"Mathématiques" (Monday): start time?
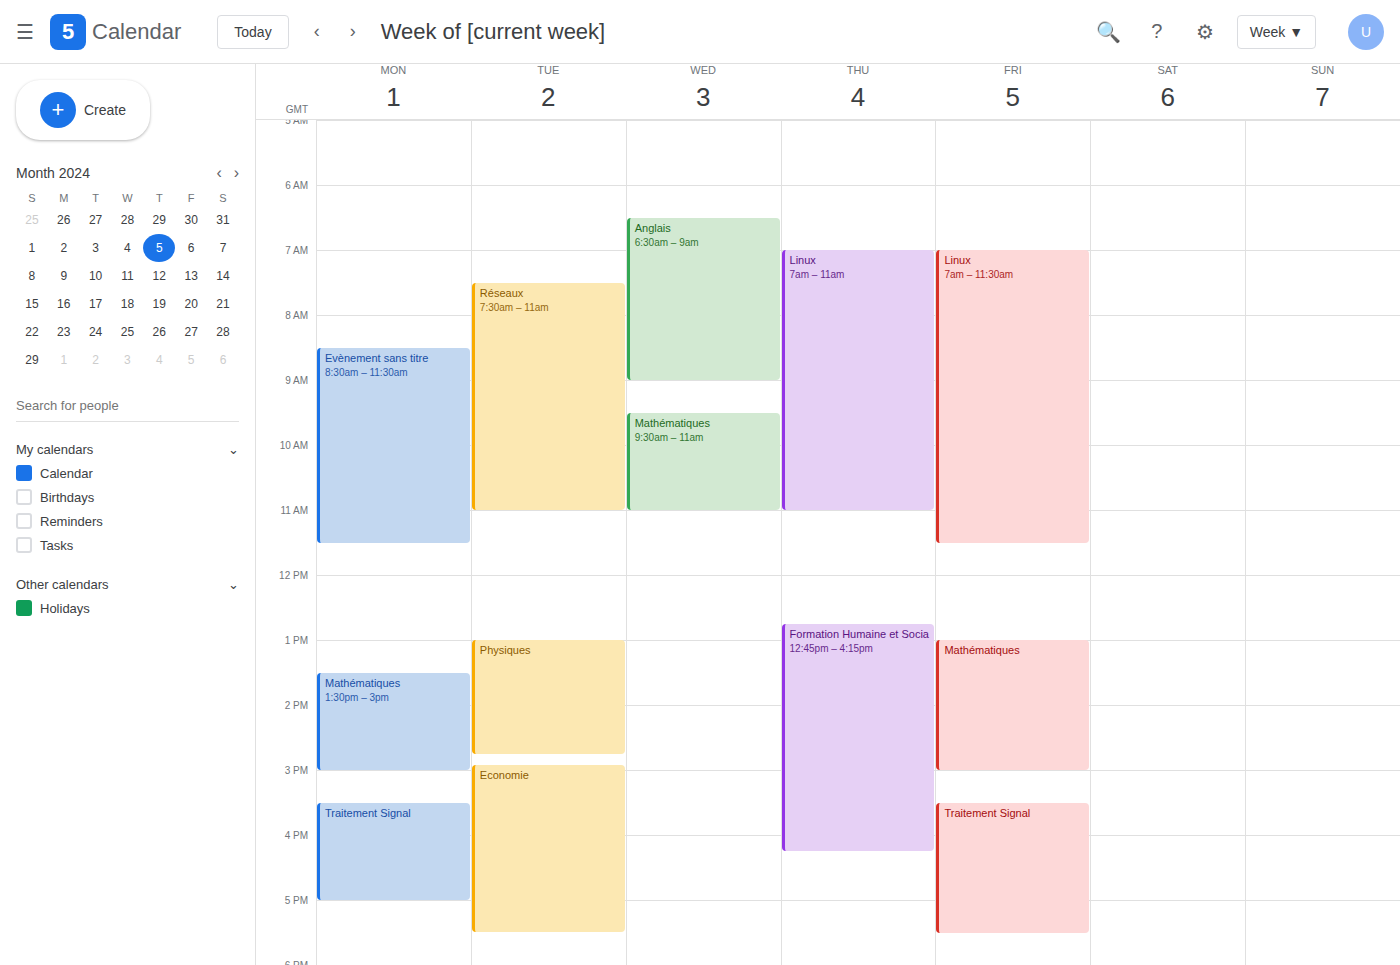
13:30